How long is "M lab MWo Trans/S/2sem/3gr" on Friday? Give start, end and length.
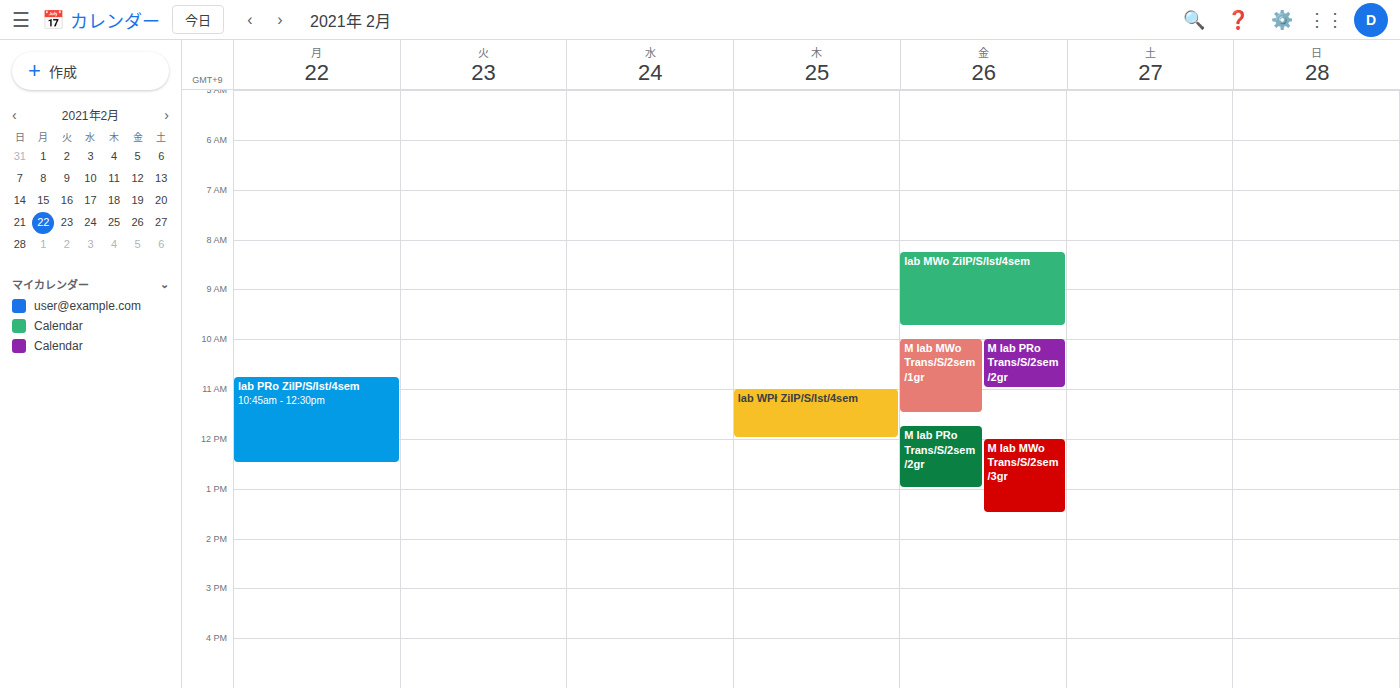
12:00 PM to 1:30 PM, 1 hour 30 minutes